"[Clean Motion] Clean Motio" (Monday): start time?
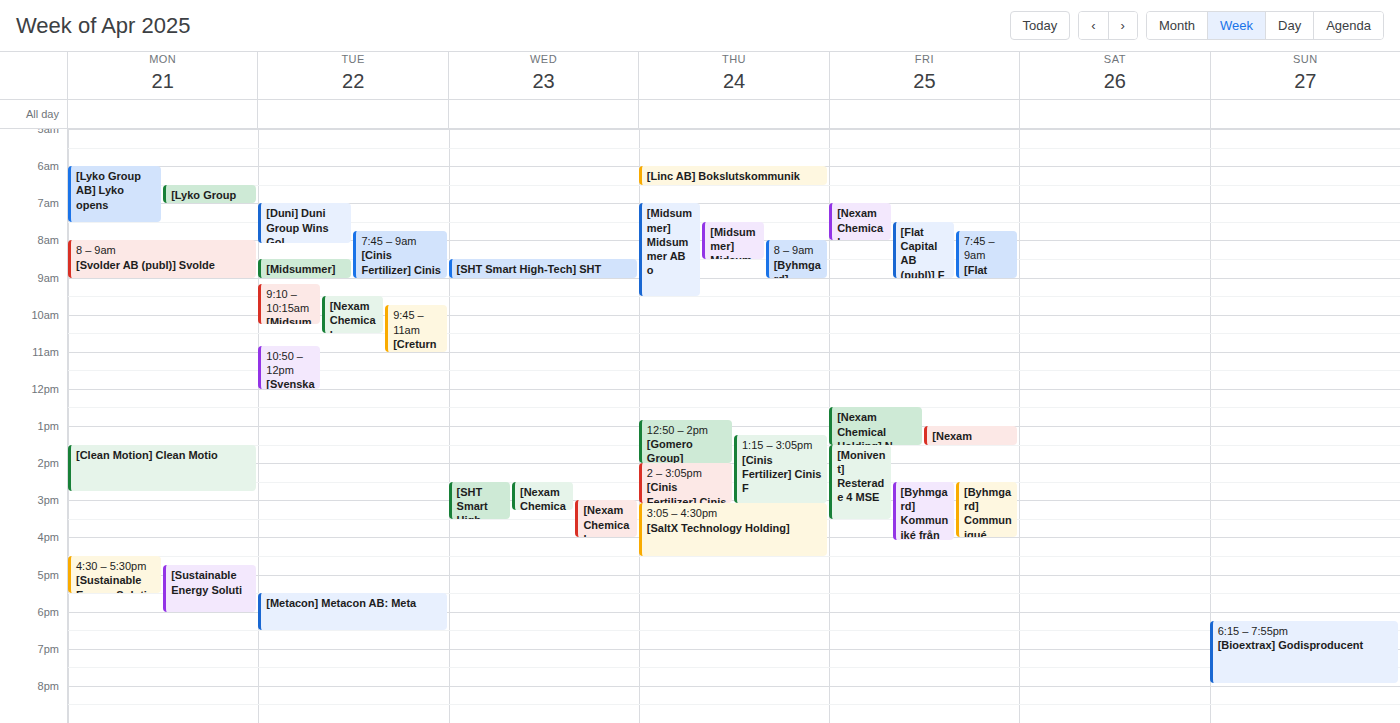
13:30